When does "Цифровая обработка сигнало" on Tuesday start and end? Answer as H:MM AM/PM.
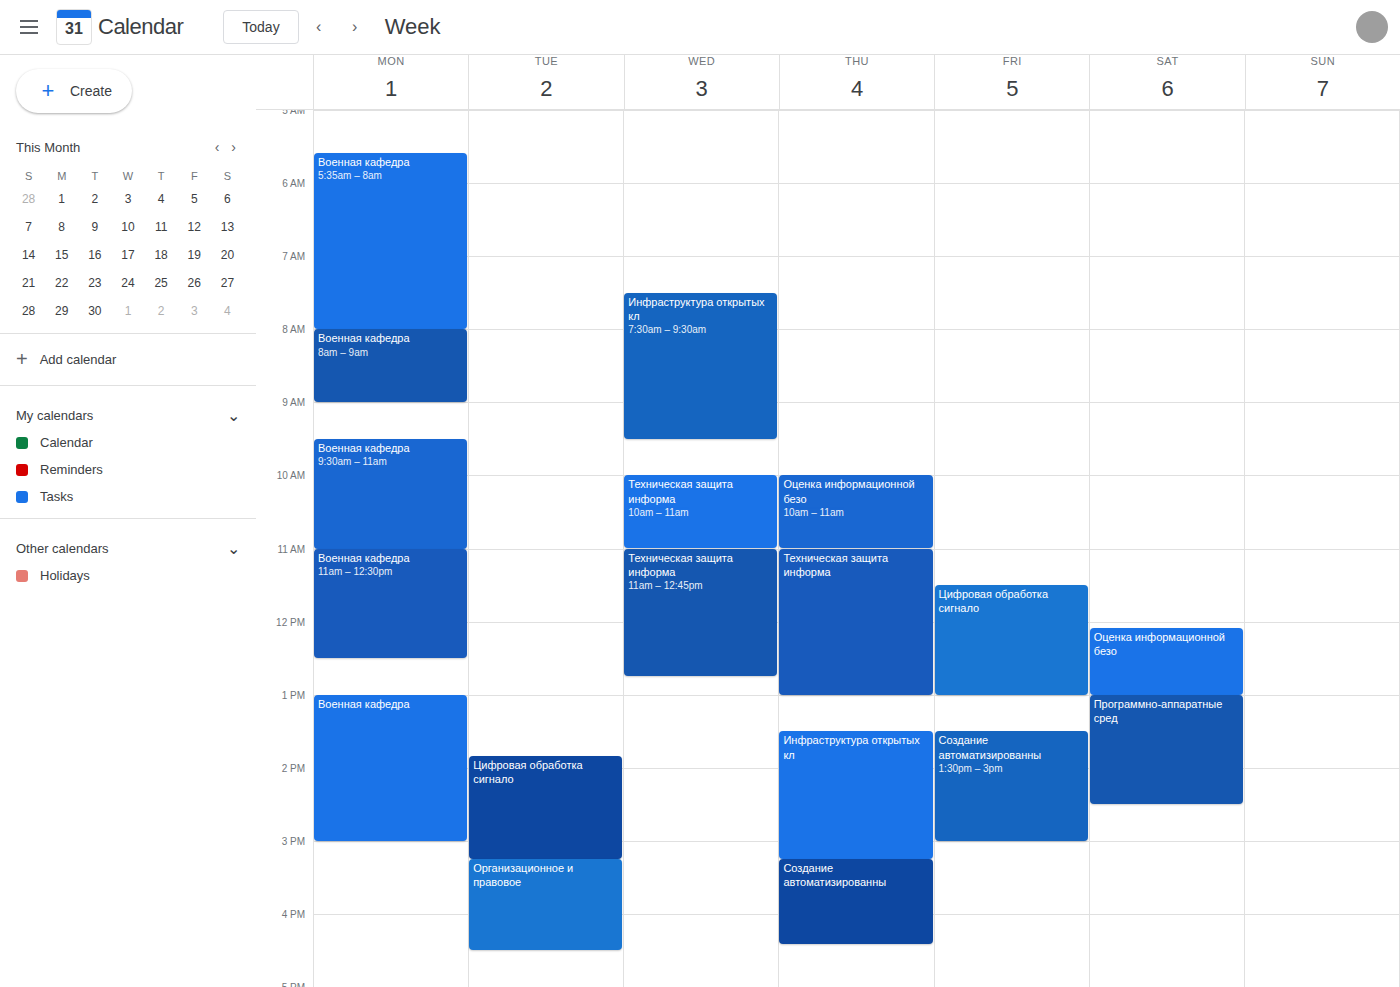
1:50 PM to 3:15 PM